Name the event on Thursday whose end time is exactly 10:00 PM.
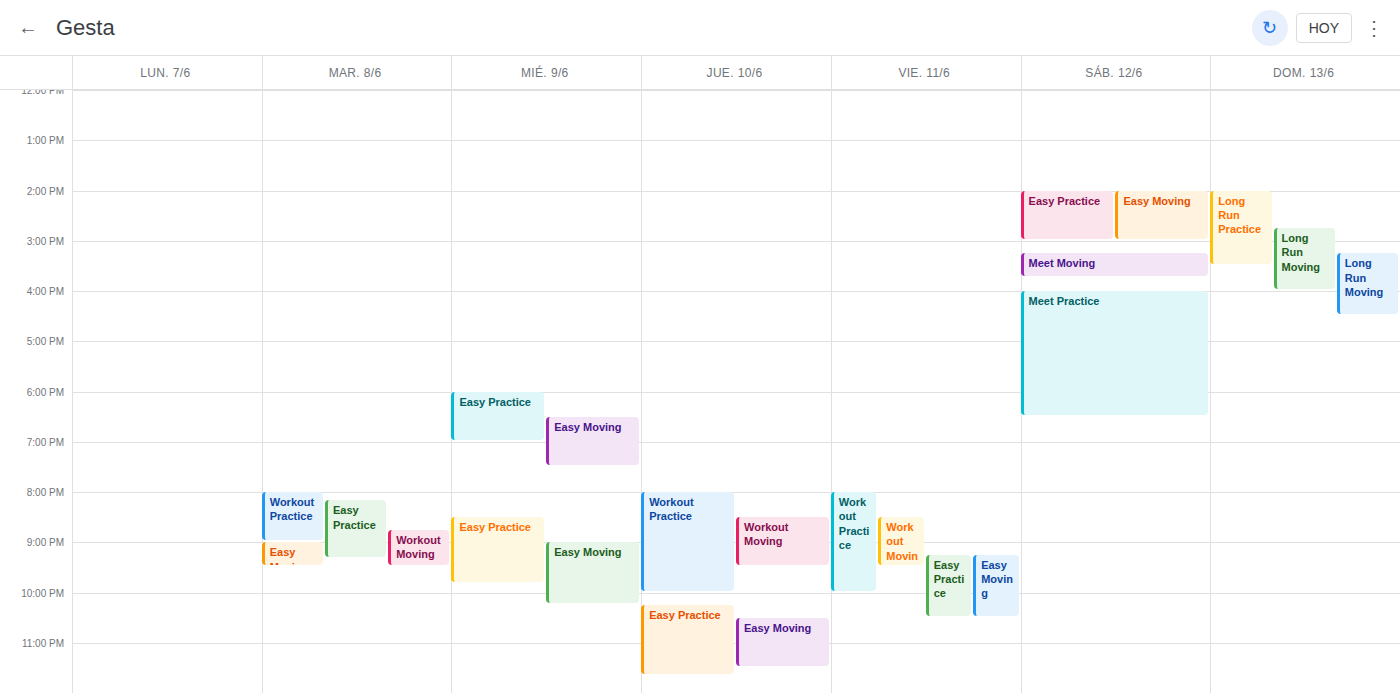
"Workout Practice"